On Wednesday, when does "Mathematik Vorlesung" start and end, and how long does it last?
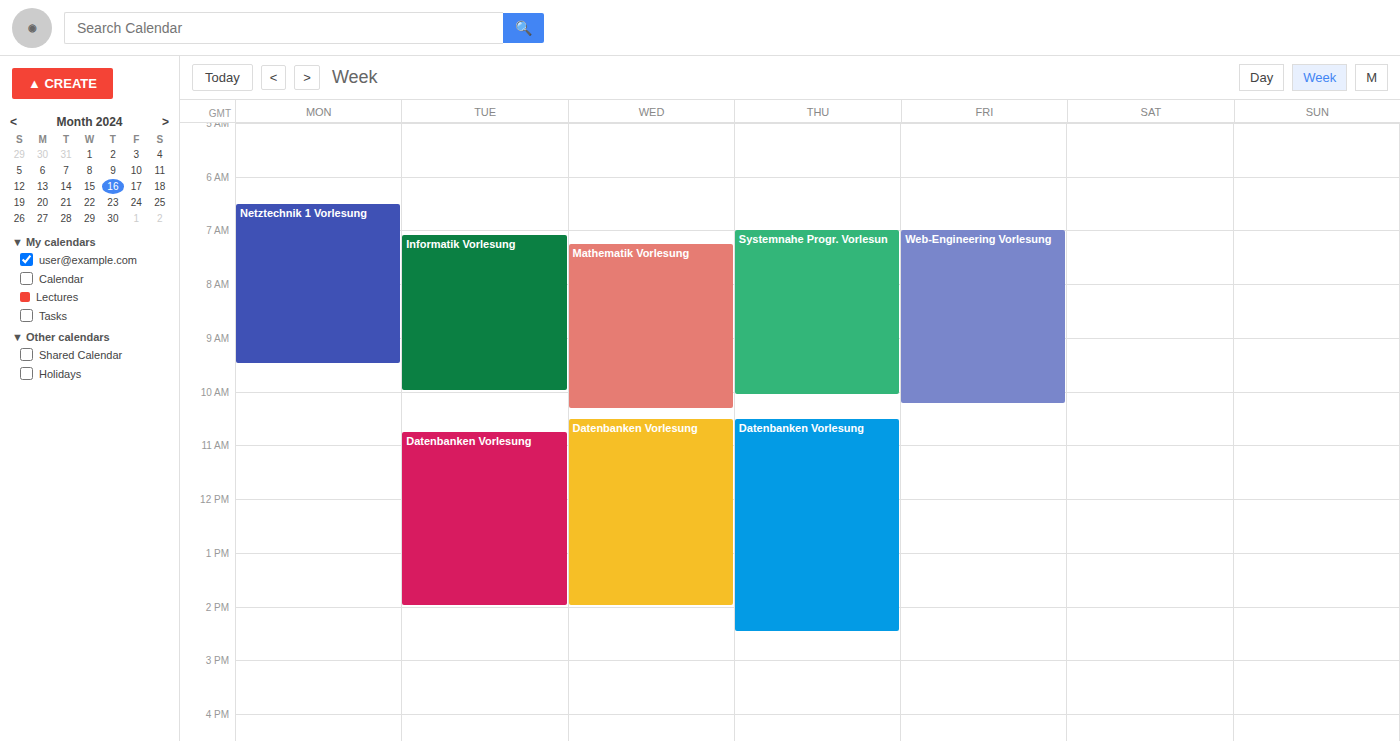
7:15 AM to 10:20 AM, 3 hours 5 minutes